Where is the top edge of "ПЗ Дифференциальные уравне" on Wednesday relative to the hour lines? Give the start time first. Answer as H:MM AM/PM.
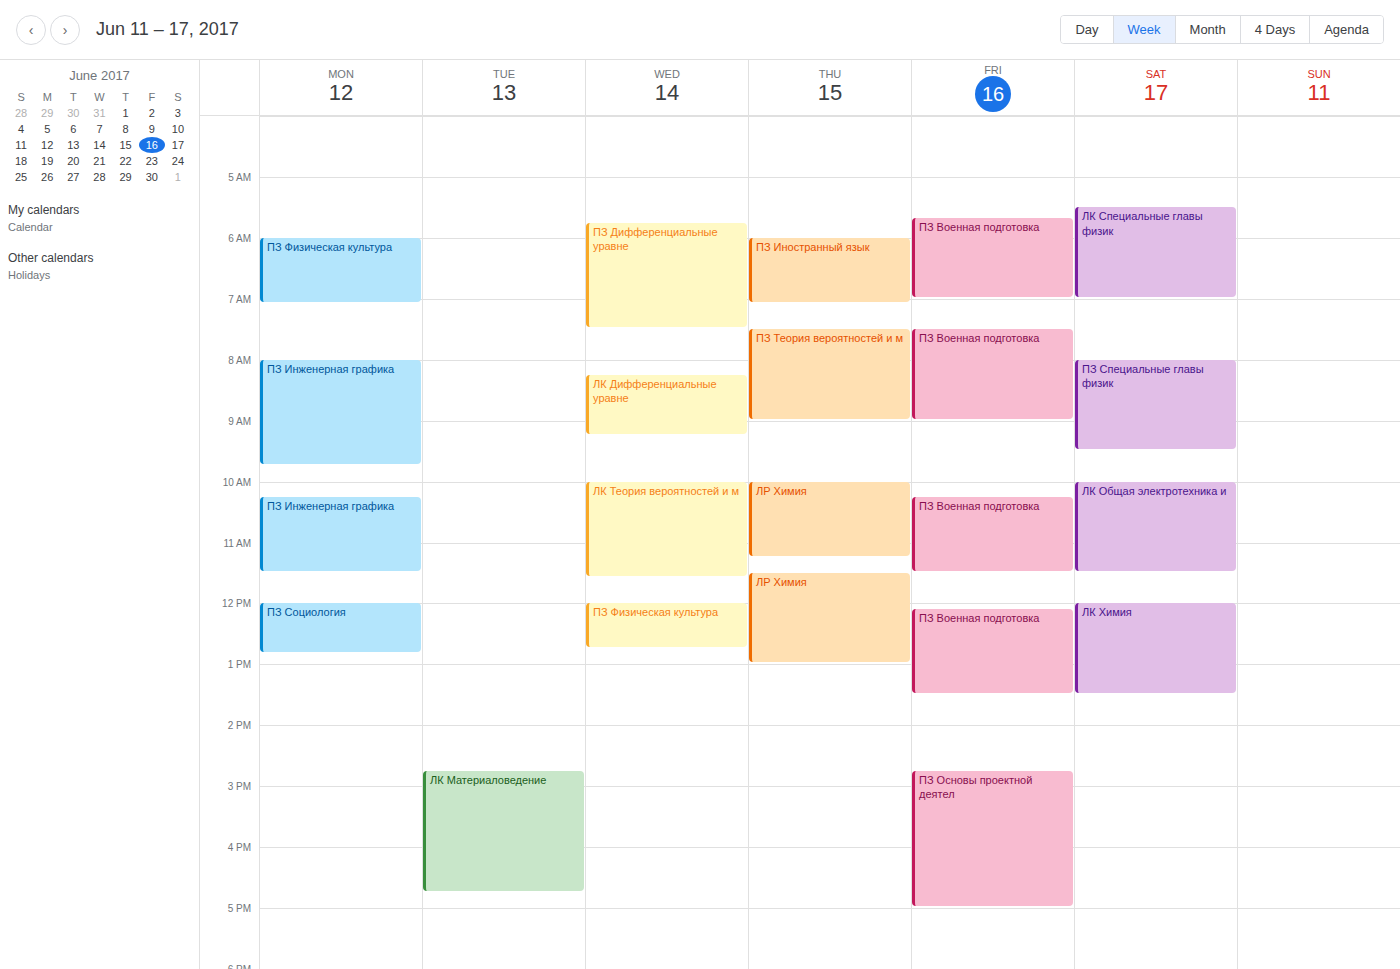
5:45 AM -- neither: three quarters of the way from the 5 AM line to the 6 AM line.